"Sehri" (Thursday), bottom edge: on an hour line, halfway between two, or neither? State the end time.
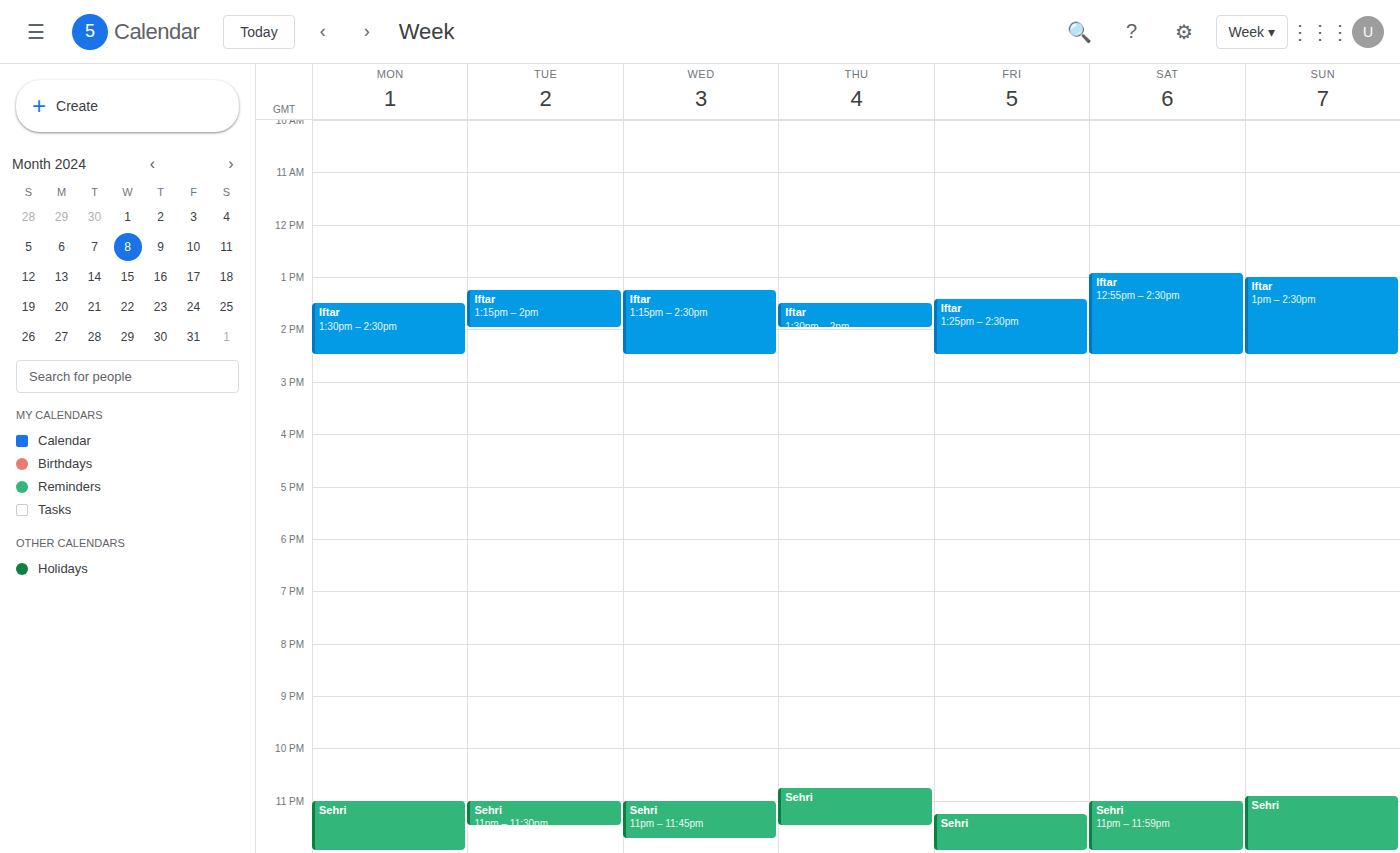
11:30 PM -- halfway between the 11 PM and 12 AM lines.